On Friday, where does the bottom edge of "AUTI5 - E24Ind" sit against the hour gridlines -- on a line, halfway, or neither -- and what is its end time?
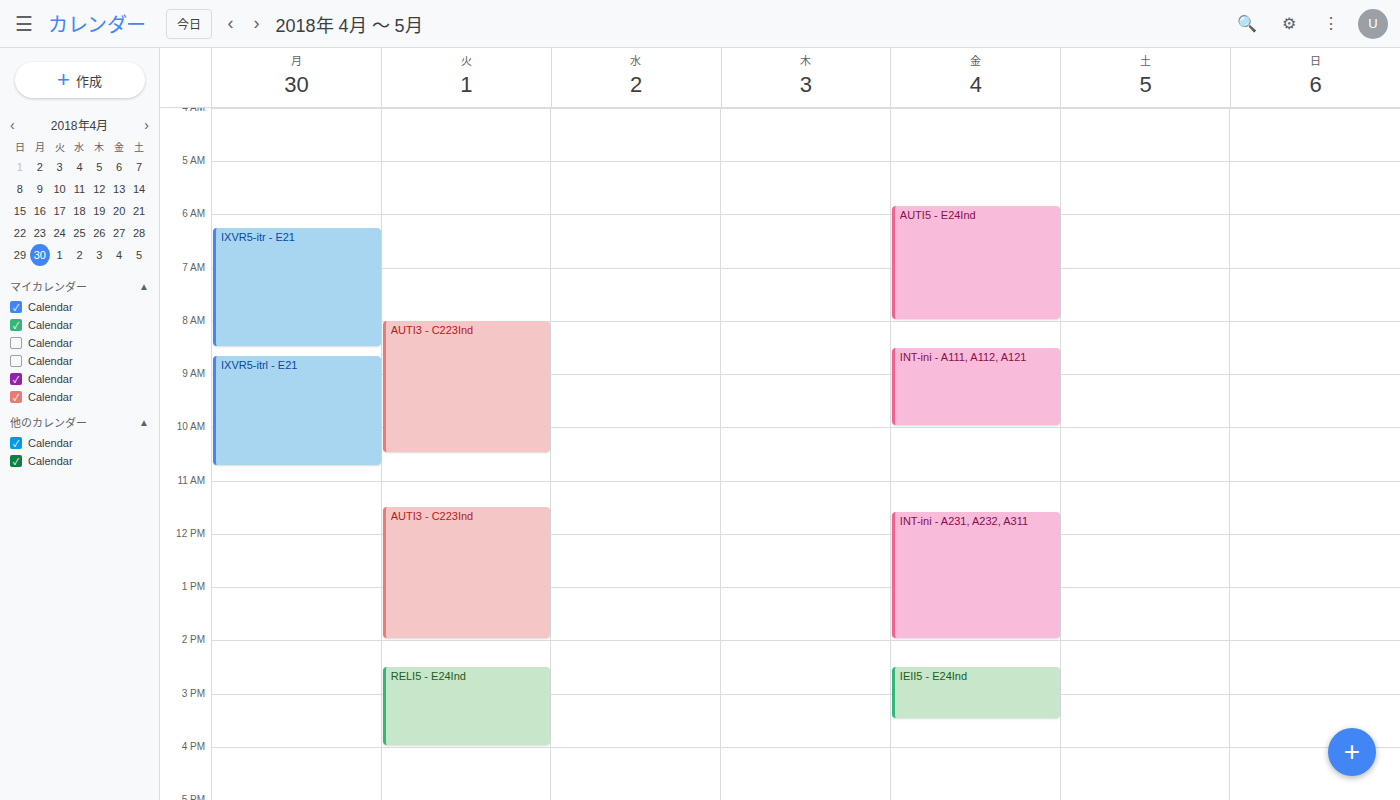
8:00 AM -- exactly on the 8 AM line.